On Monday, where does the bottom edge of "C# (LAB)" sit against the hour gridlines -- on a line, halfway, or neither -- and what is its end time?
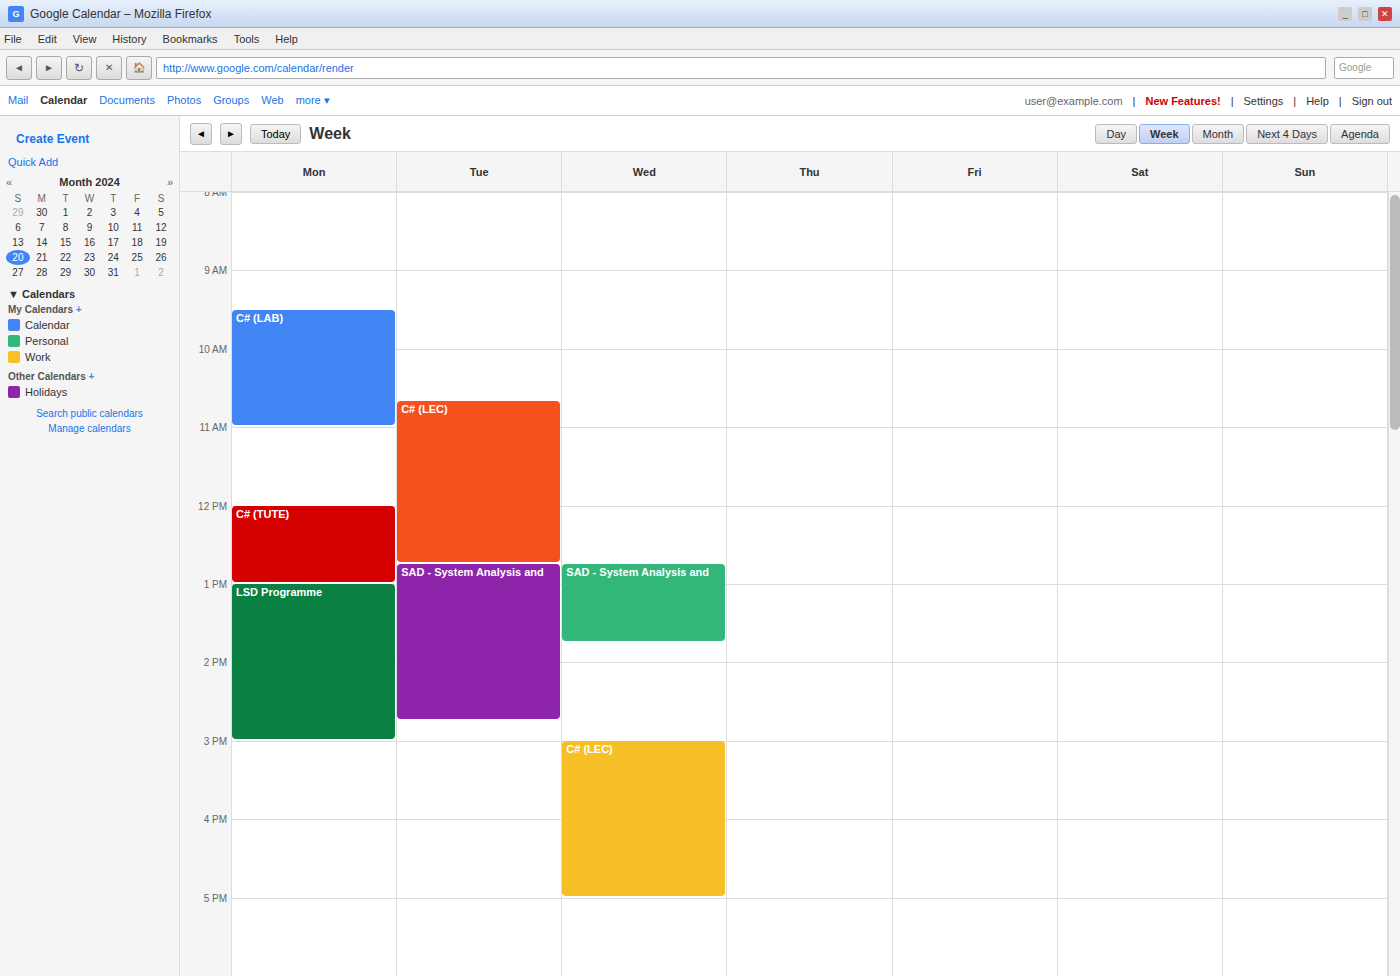
11:00 -- exactly on the 11:00 line.